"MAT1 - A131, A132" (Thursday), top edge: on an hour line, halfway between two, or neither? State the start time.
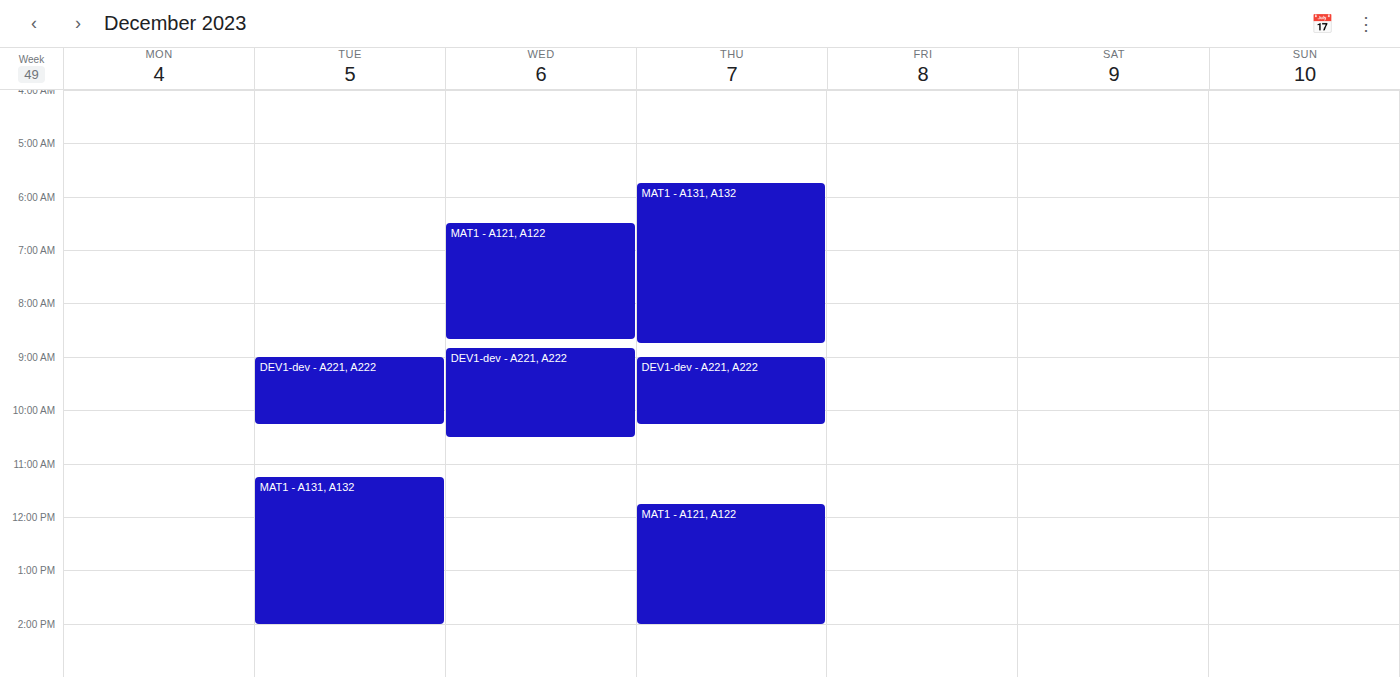
5:45 AM -- neither: three quarters of the way from the 5 AM line to the 6 AM line.